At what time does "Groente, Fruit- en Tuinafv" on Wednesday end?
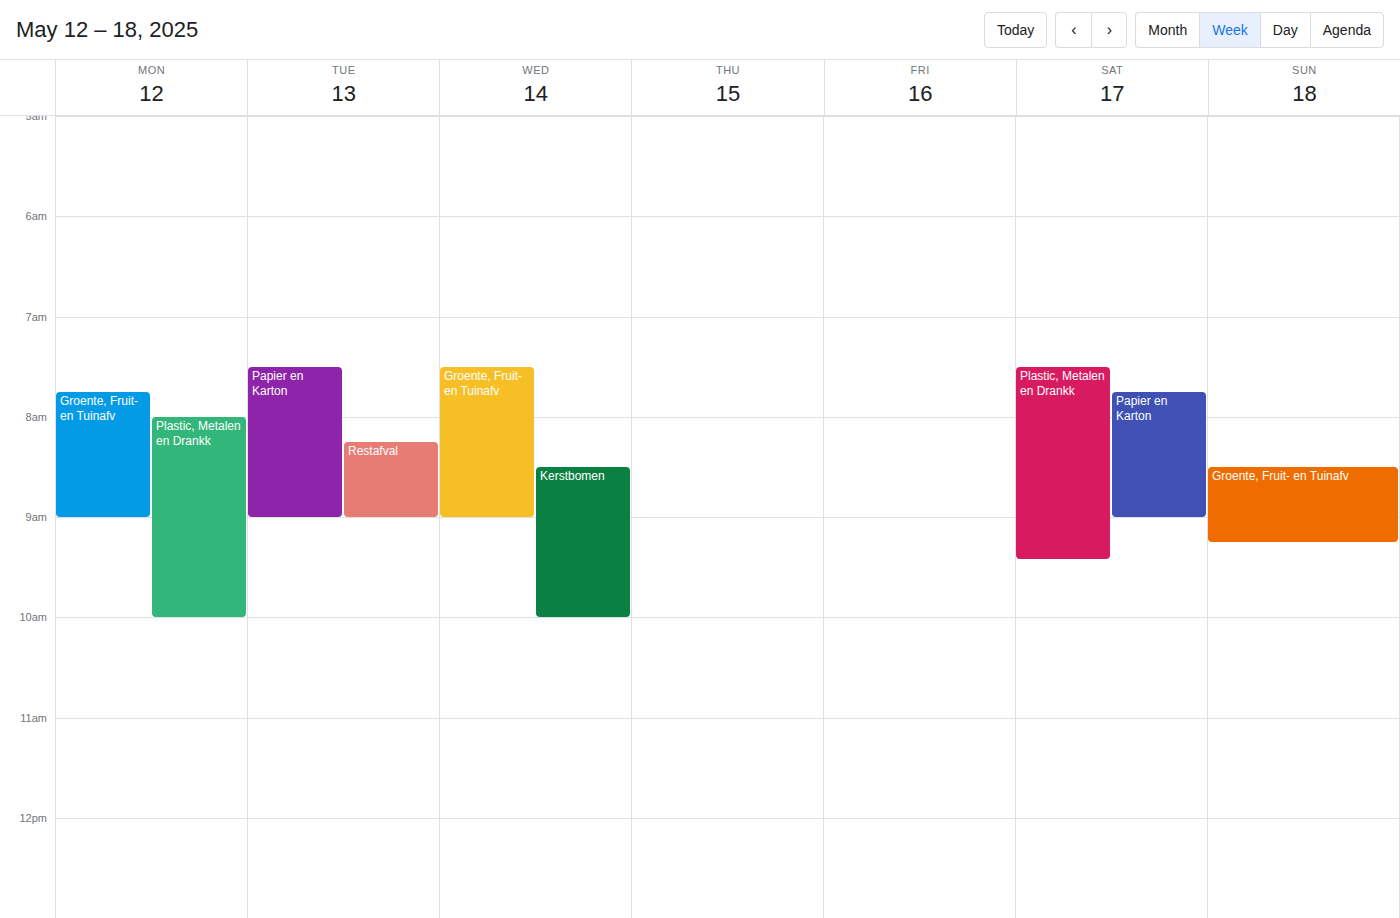
9:00 AM